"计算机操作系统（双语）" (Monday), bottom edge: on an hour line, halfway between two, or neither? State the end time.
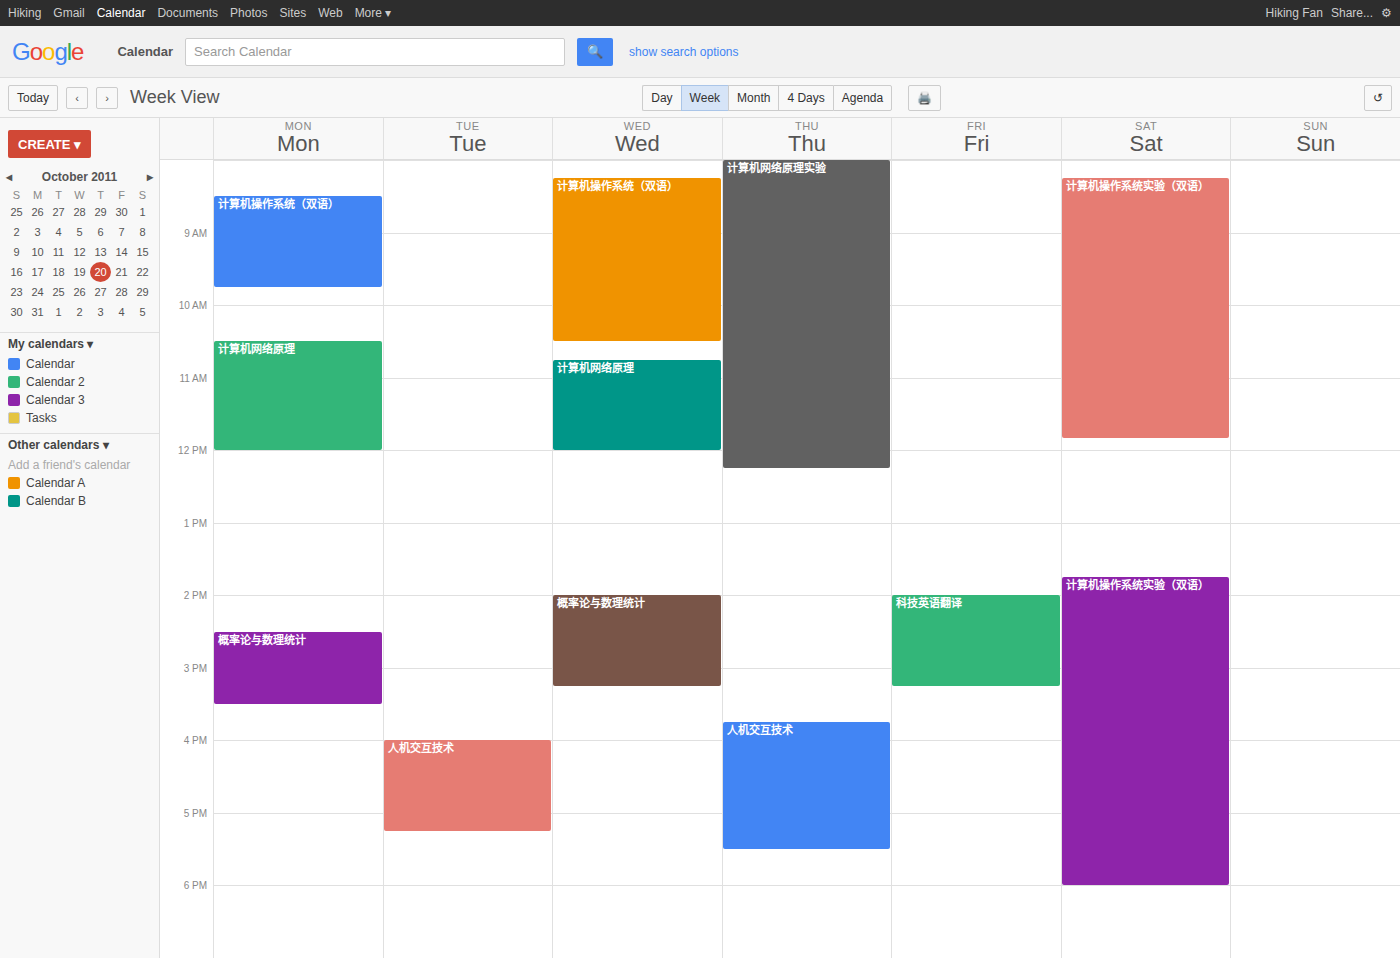
9:45 AM -- neither: three quarters of the way from the 9 AM line to the 10 AM line.